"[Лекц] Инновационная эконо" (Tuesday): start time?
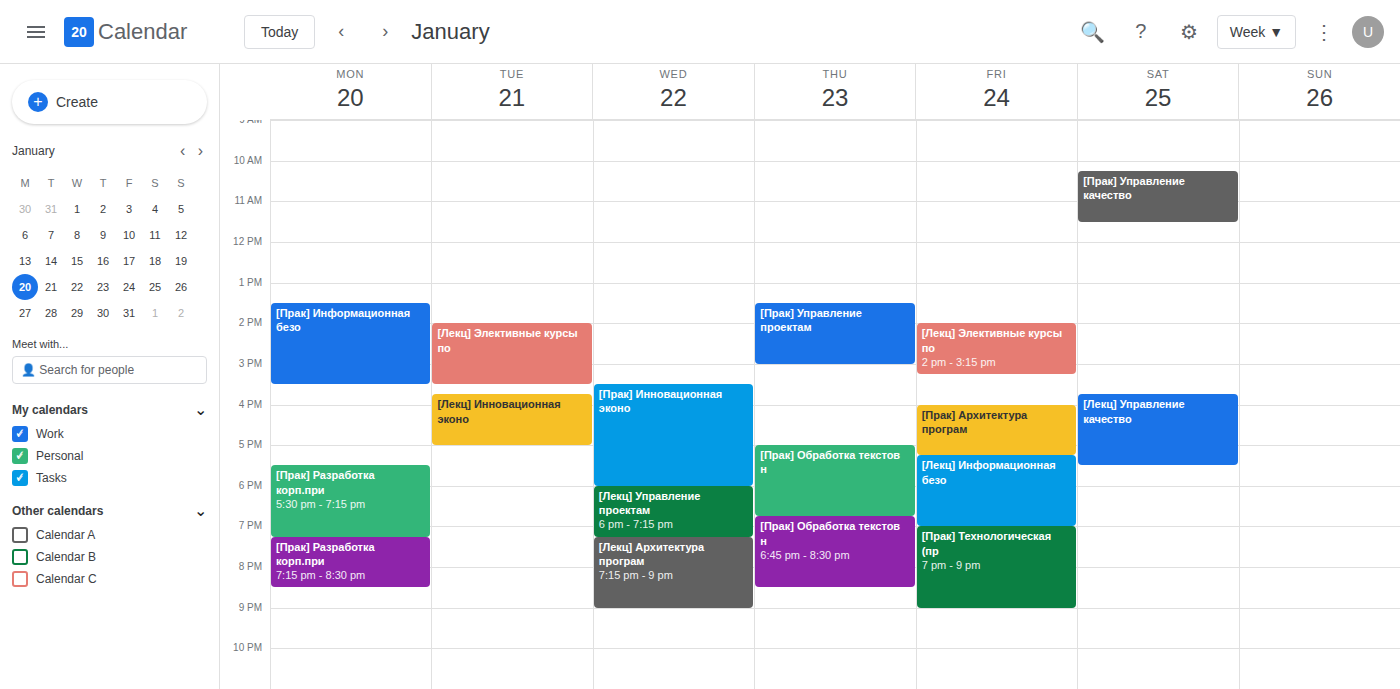
3:45 PM